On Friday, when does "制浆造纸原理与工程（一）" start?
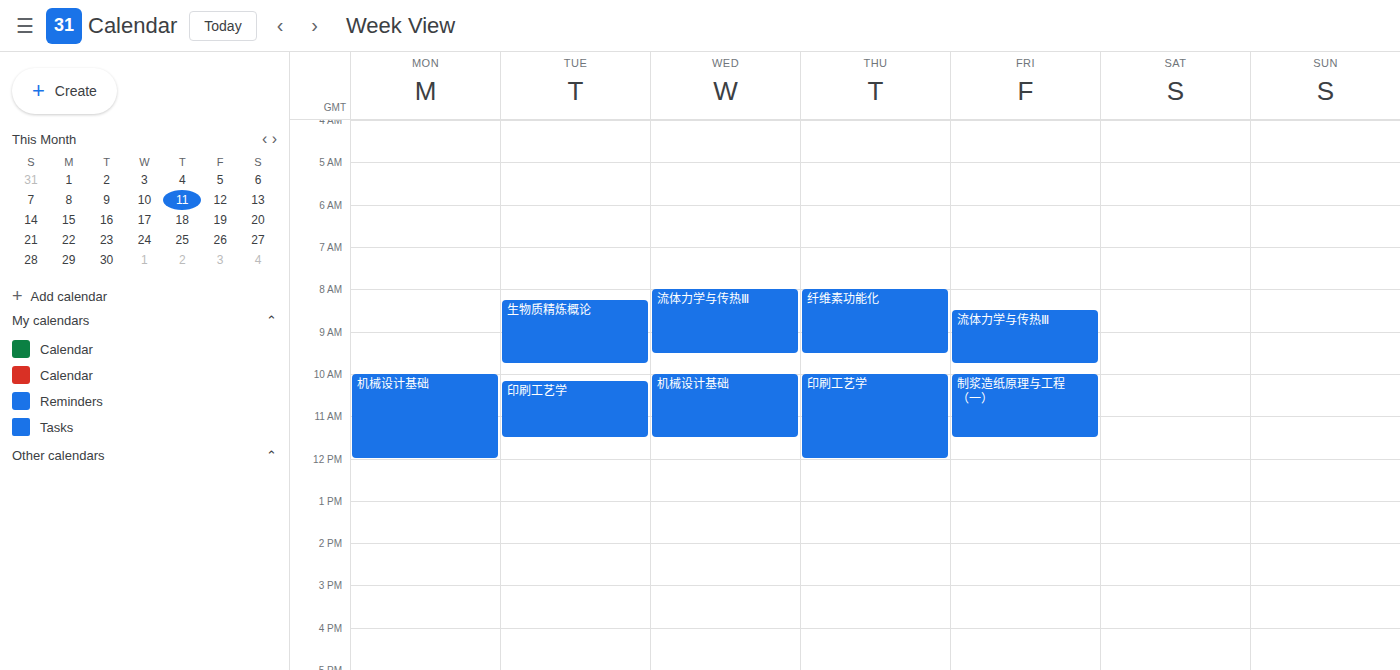
10:00 AM